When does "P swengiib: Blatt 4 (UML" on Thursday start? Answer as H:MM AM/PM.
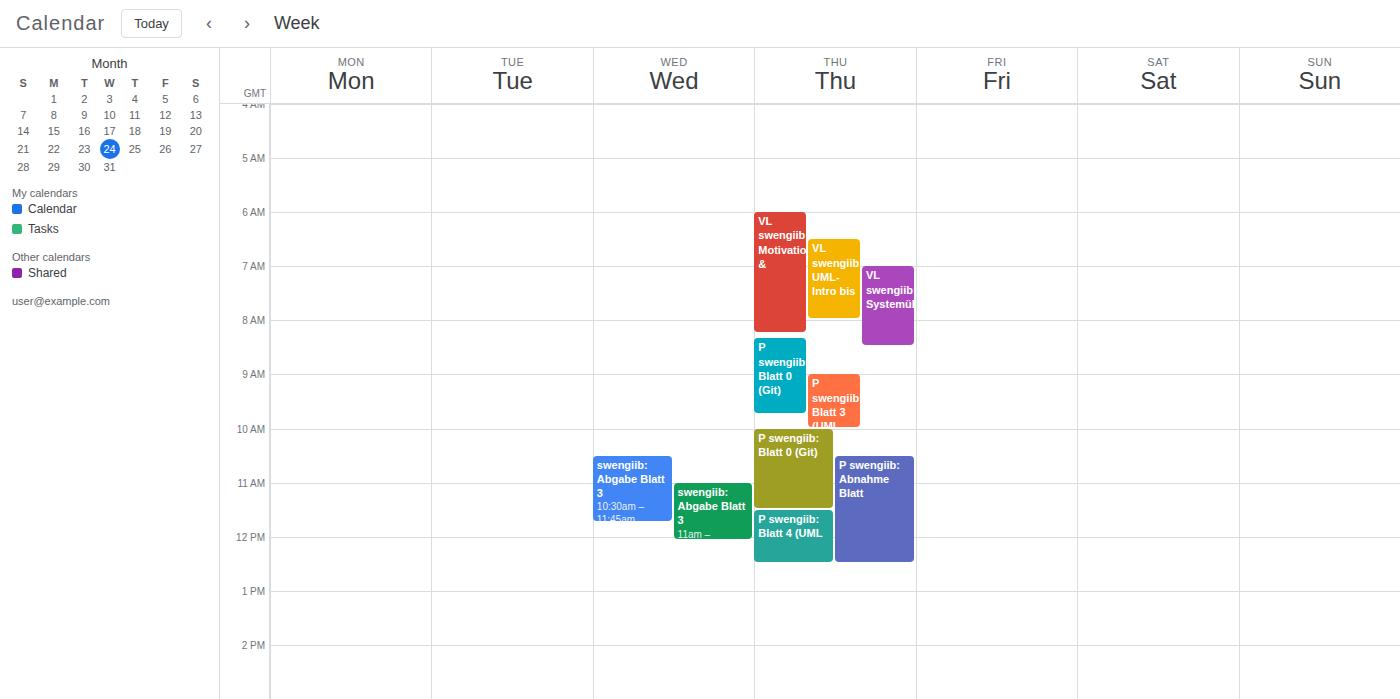
11:30 AM